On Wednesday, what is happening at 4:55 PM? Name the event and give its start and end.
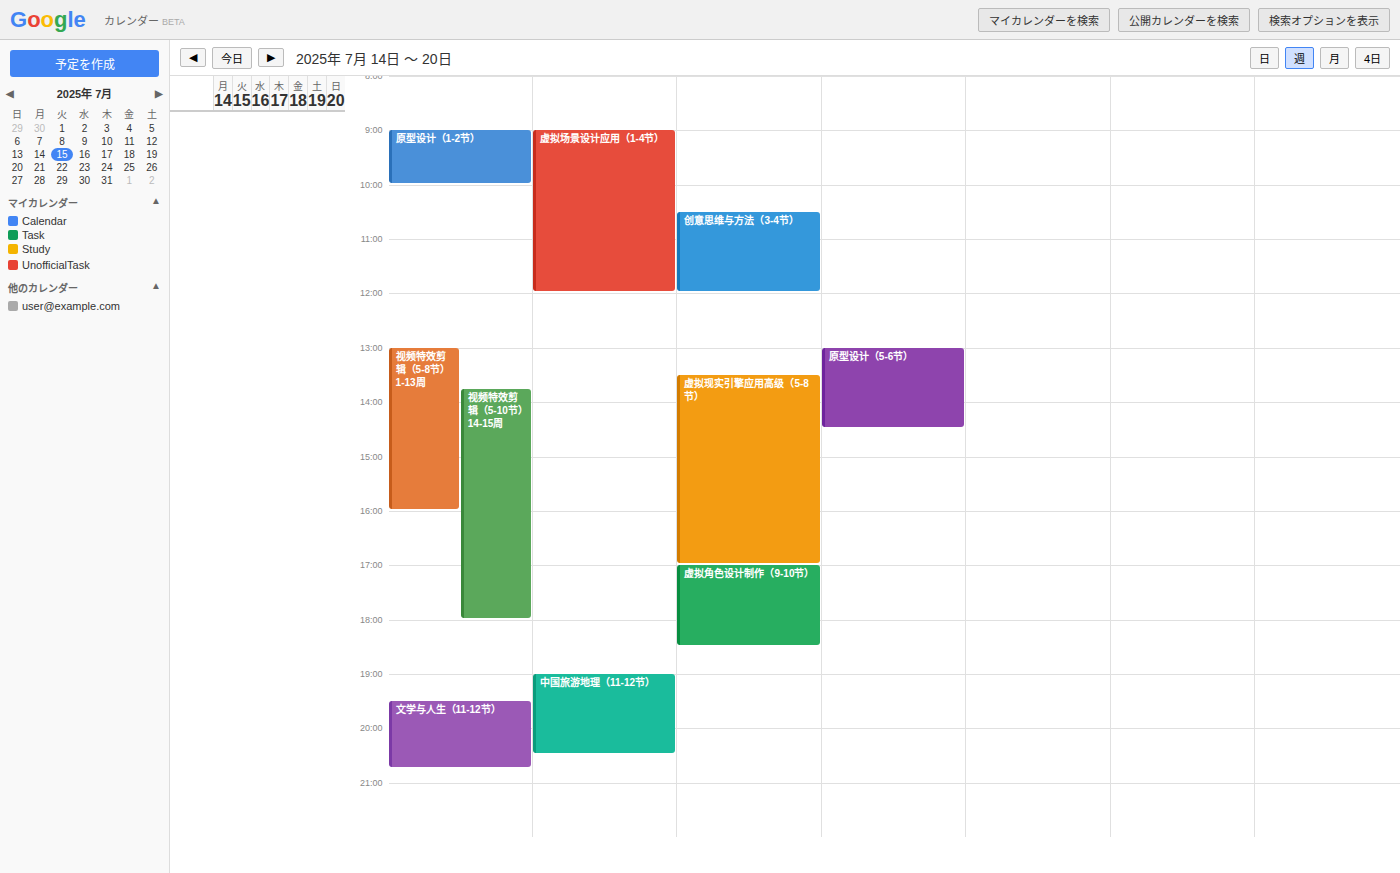
"虚拟现实引擎应用高级（5-8节）", 1:30 PM to 5:00 PM